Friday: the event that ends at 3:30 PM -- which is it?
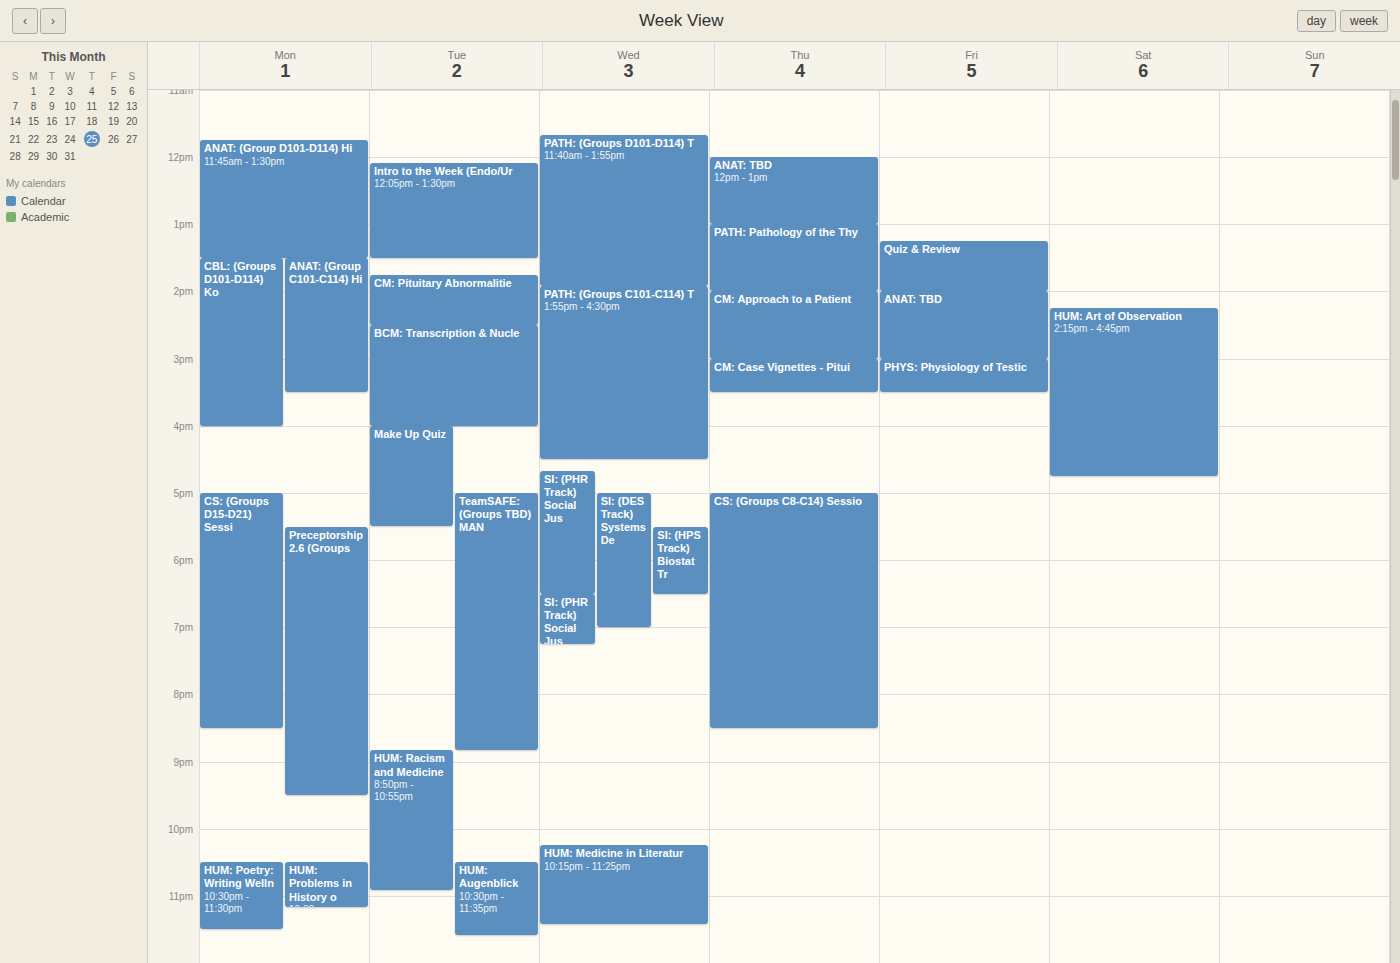
"PHYS: Physiology of Testic"